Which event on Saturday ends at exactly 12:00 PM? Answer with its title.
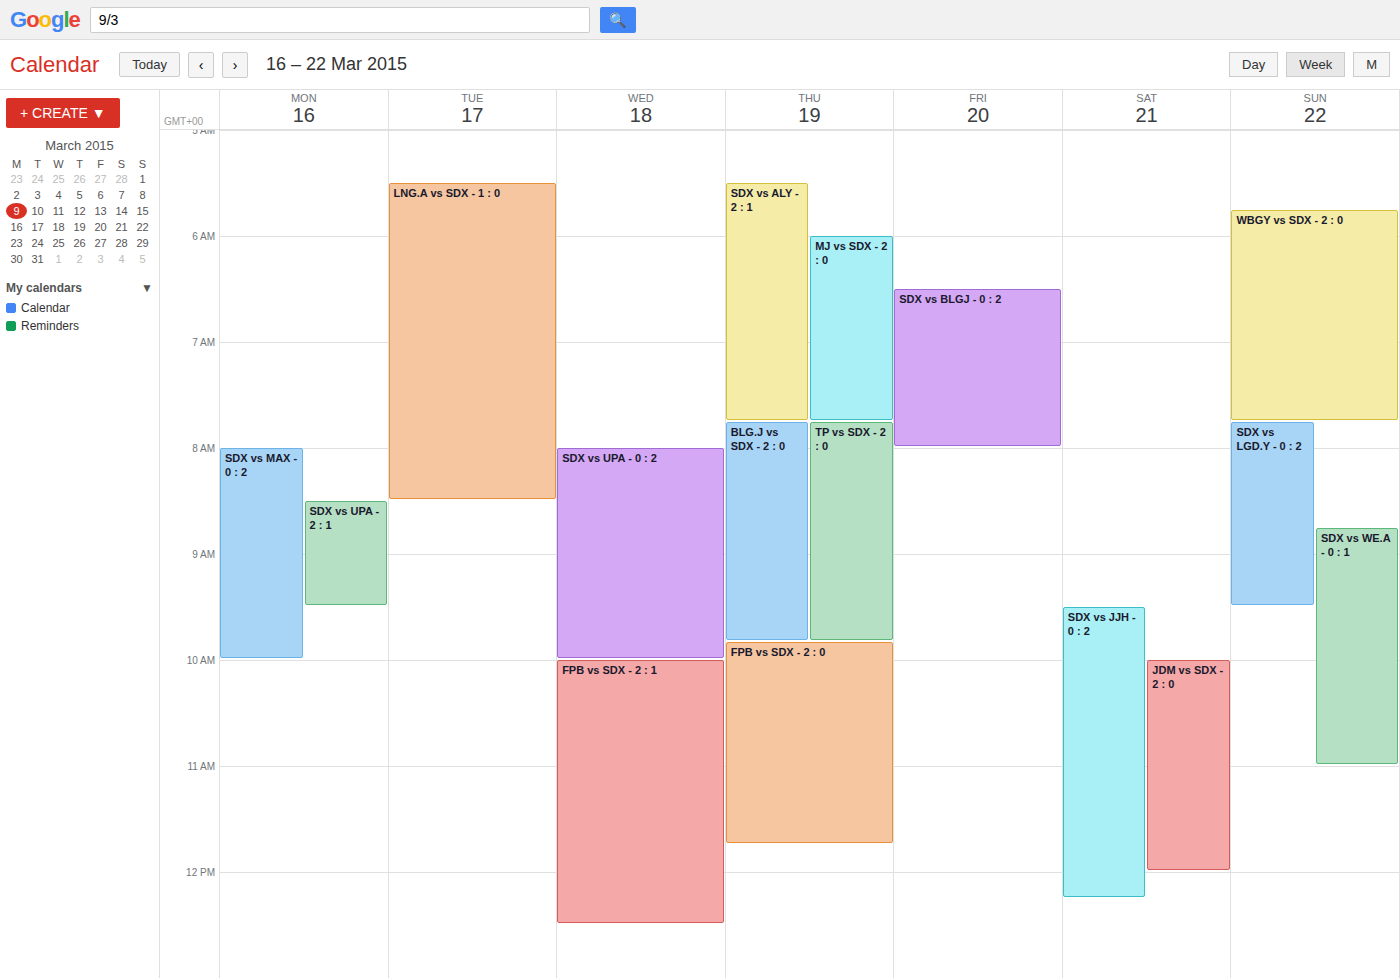
"JDM vs SDX - 2 : 0"